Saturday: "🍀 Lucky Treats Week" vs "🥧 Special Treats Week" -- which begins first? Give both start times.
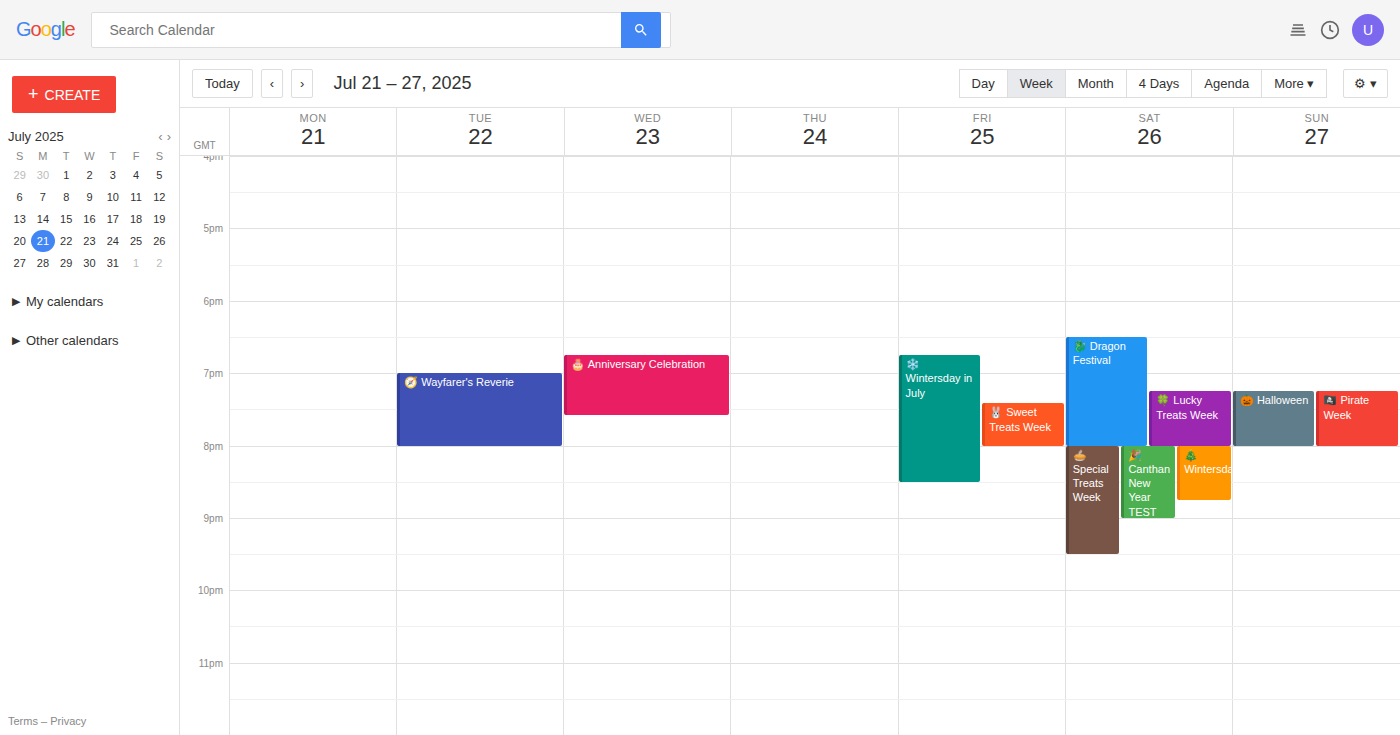
"🍀 Lucky Treats Week" 7:15 PM; "🥧 Special Treats Week" 8:00 PM.